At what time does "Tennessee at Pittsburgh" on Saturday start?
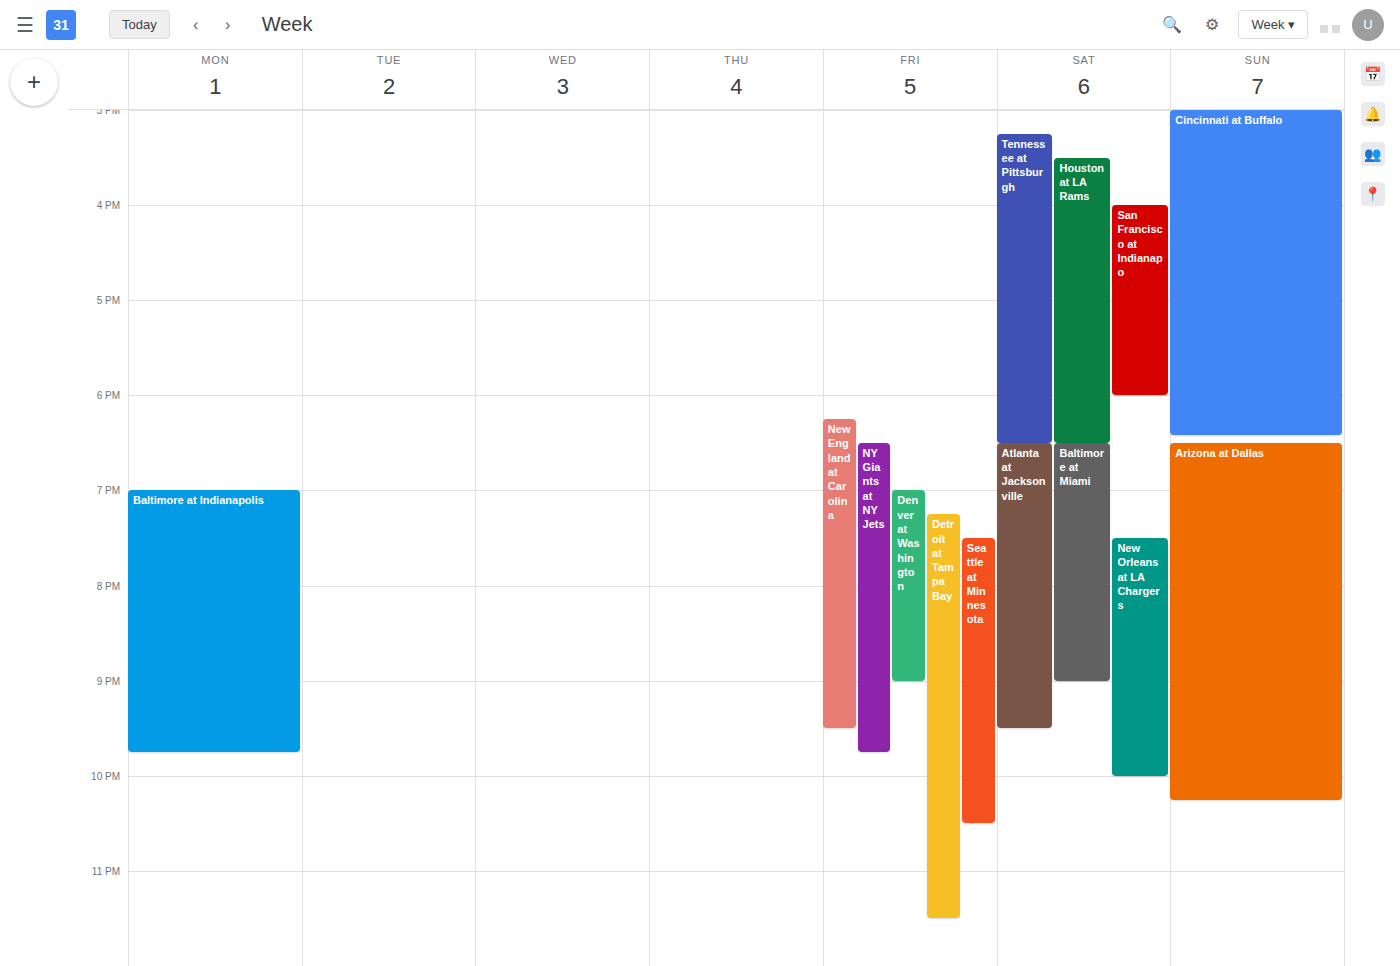
3:15 PM